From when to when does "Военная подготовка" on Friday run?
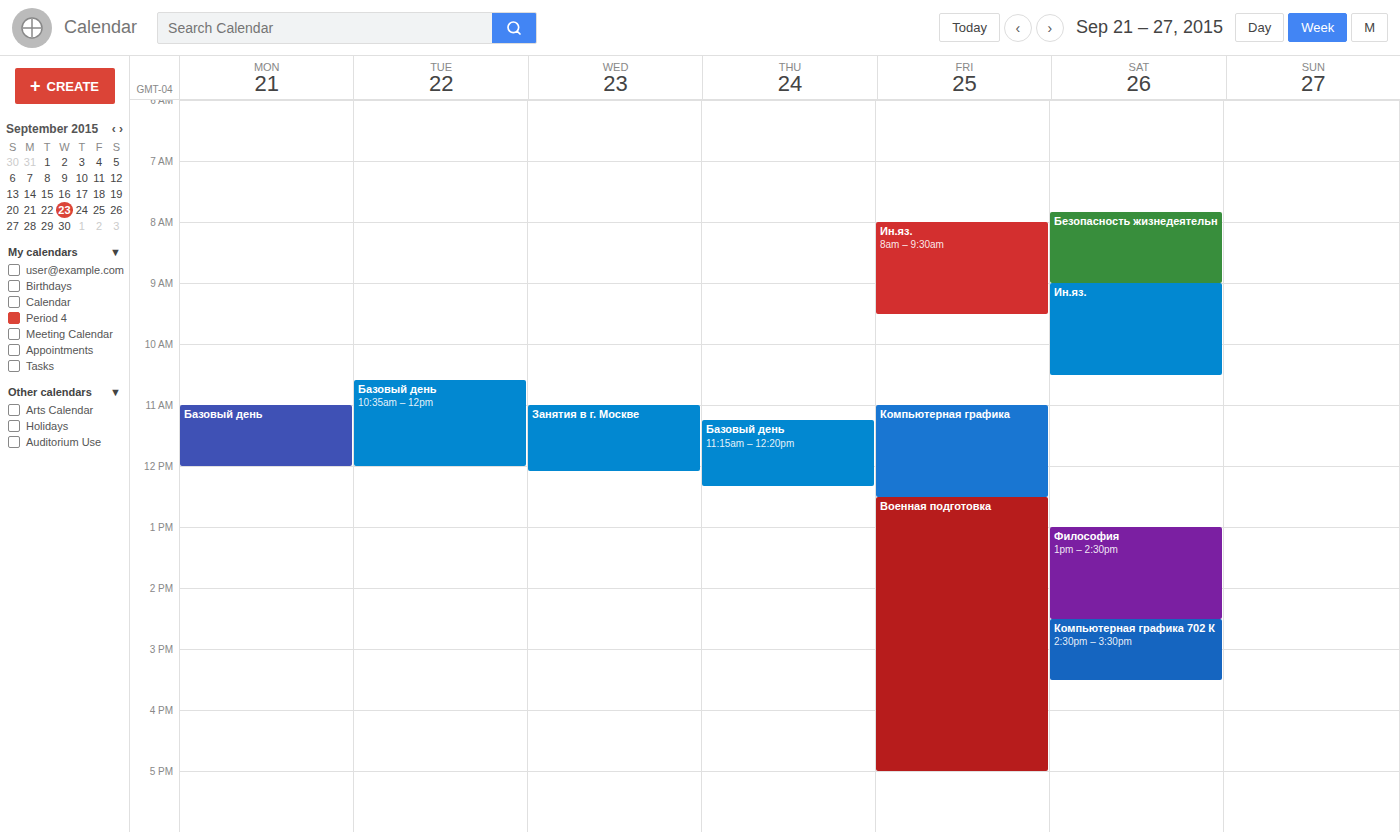
12:30 to 17:00